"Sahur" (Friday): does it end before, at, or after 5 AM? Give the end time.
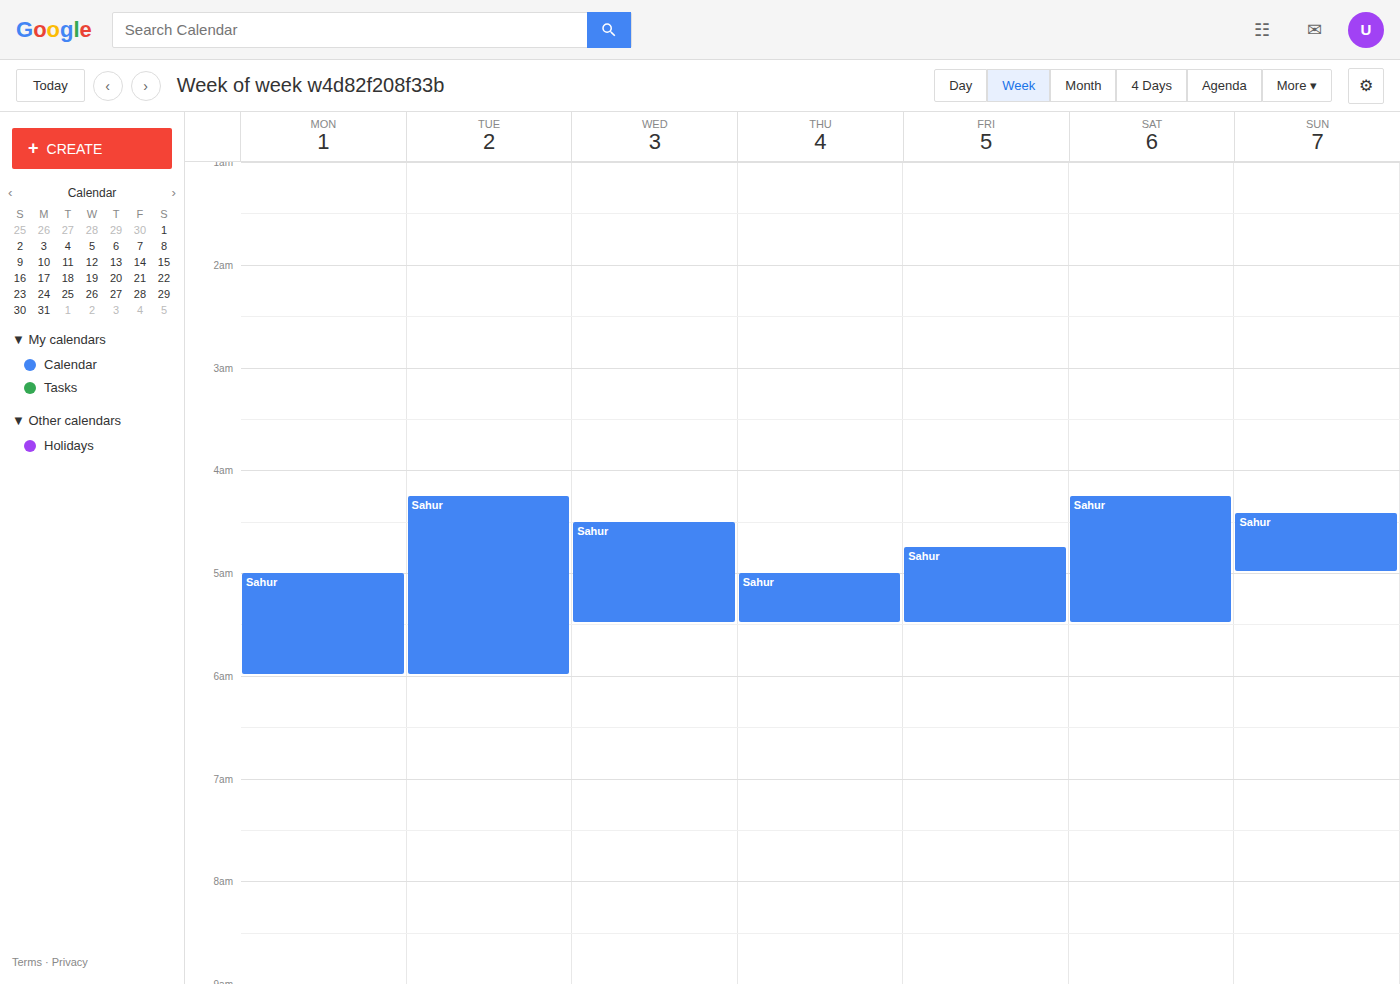
5:30 AM -- after 5 AM, 30 minutes below the 5 AM line.